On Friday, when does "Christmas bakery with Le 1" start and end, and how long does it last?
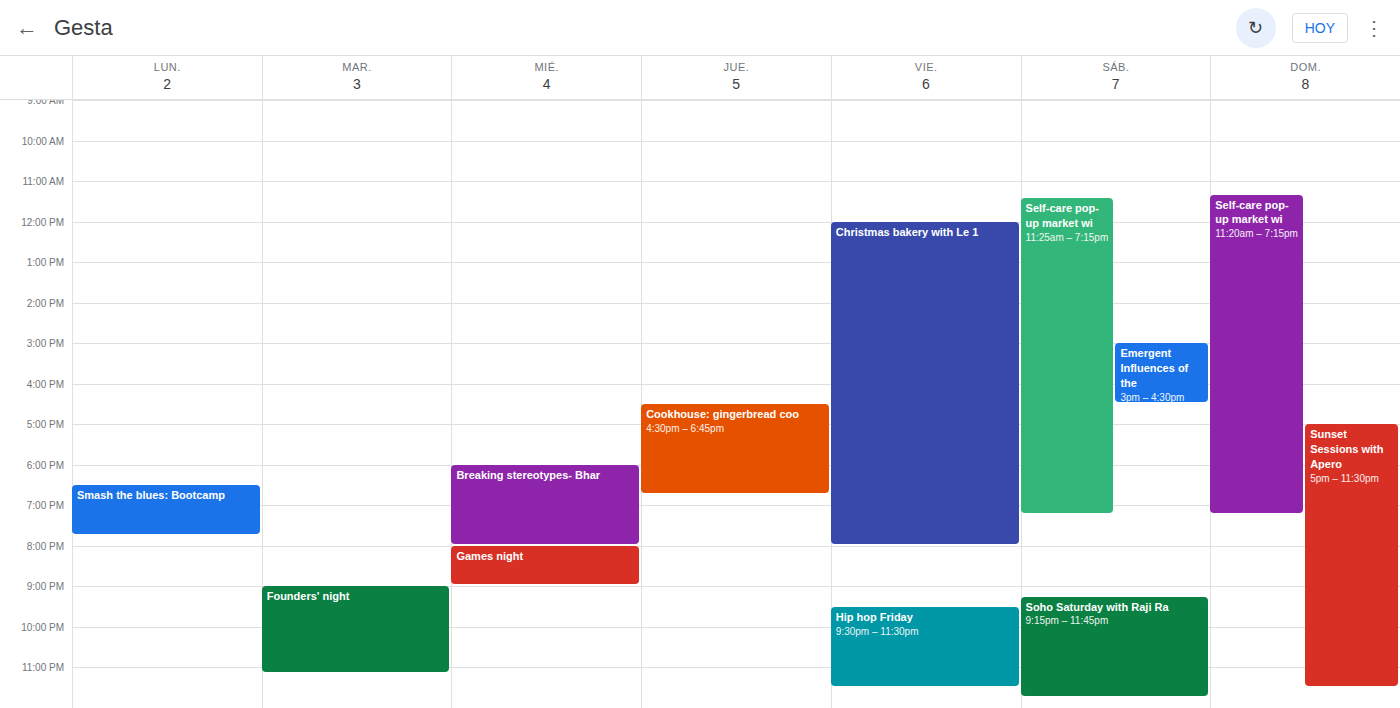
12:00 PM to 8:00 PM, 8 hours